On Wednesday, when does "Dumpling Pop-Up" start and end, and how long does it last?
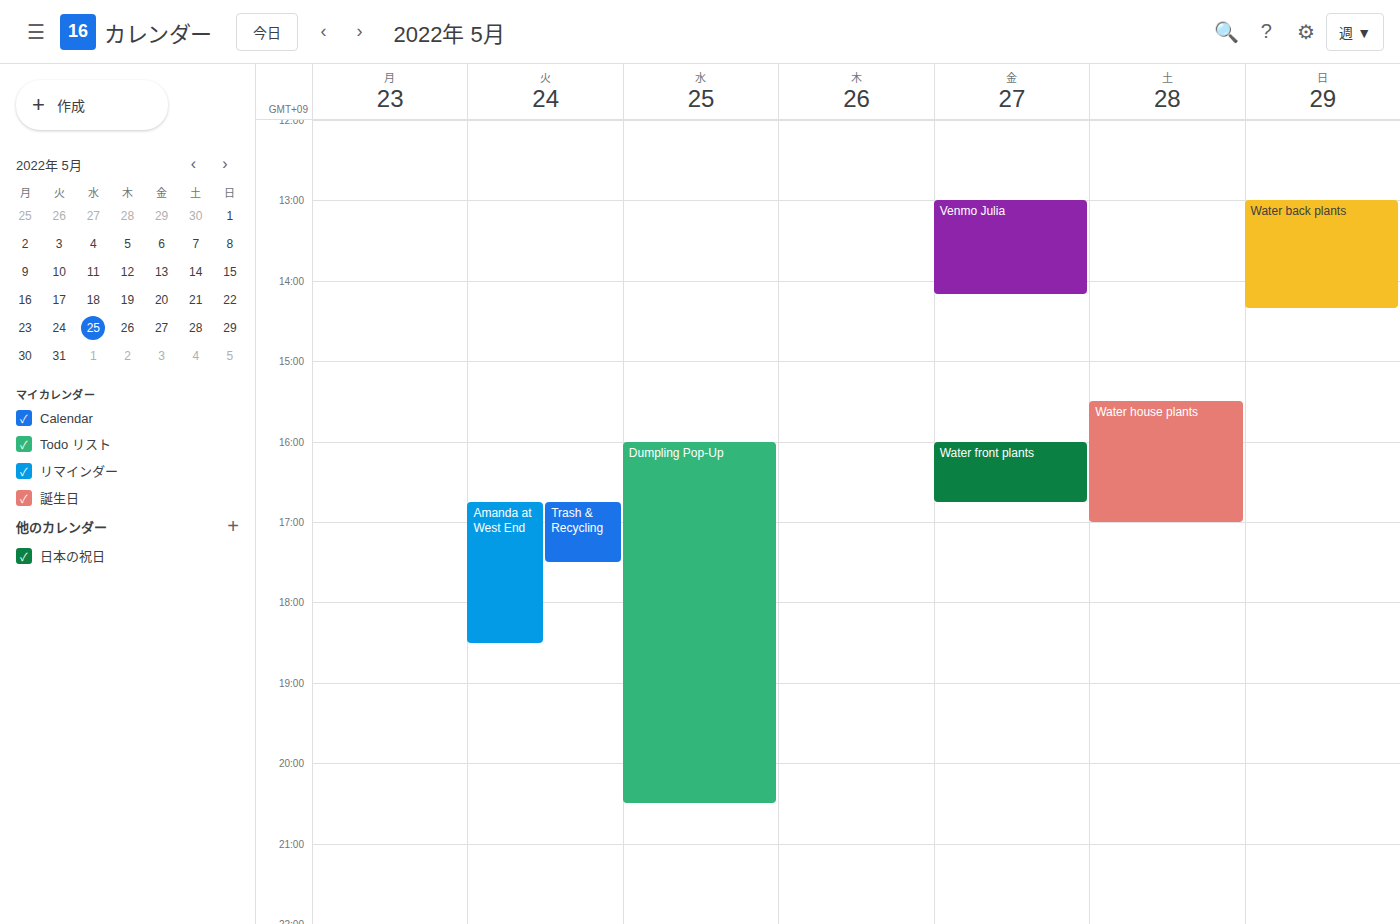
4:00 PM to 8:30 PM, 4 hours 30 minutes